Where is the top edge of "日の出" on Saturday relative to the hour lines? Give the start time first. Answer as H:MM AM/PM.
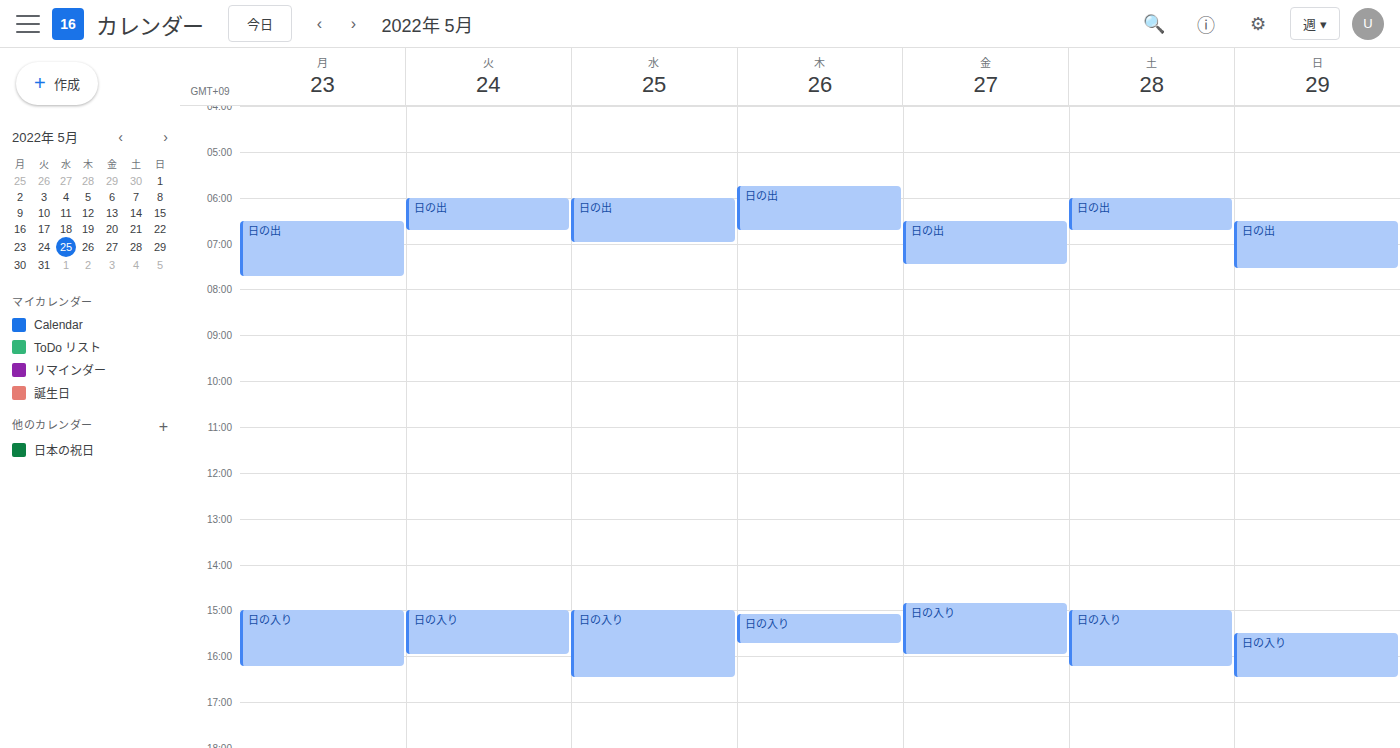
6:00 AM -- exactly on the 6 AM line.